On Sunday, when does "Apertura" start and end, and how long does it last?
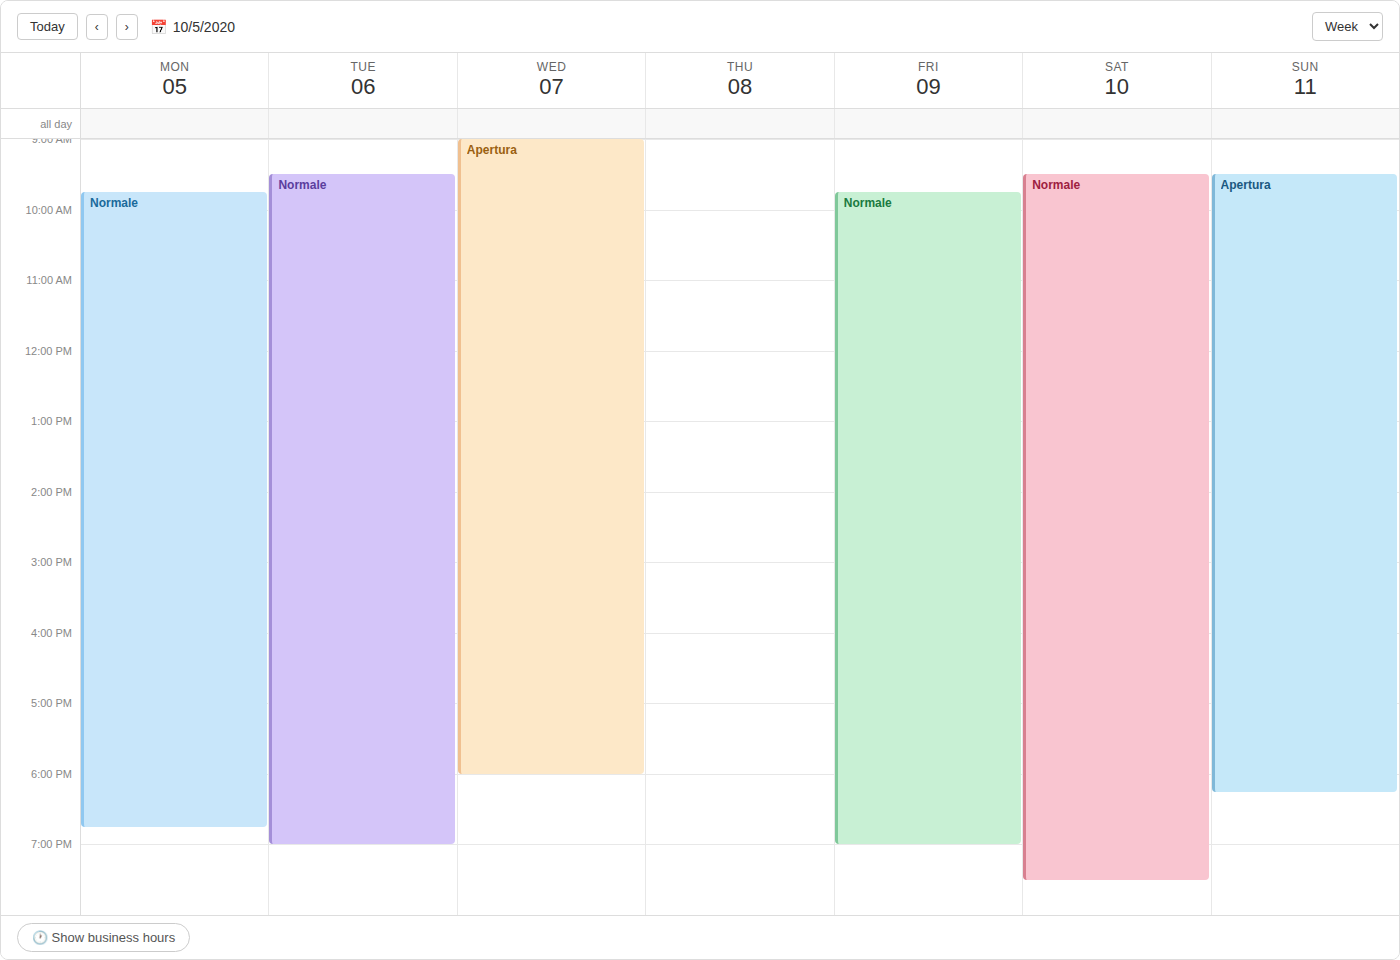
09:30 to 18:15, 8 hours 45 minutes